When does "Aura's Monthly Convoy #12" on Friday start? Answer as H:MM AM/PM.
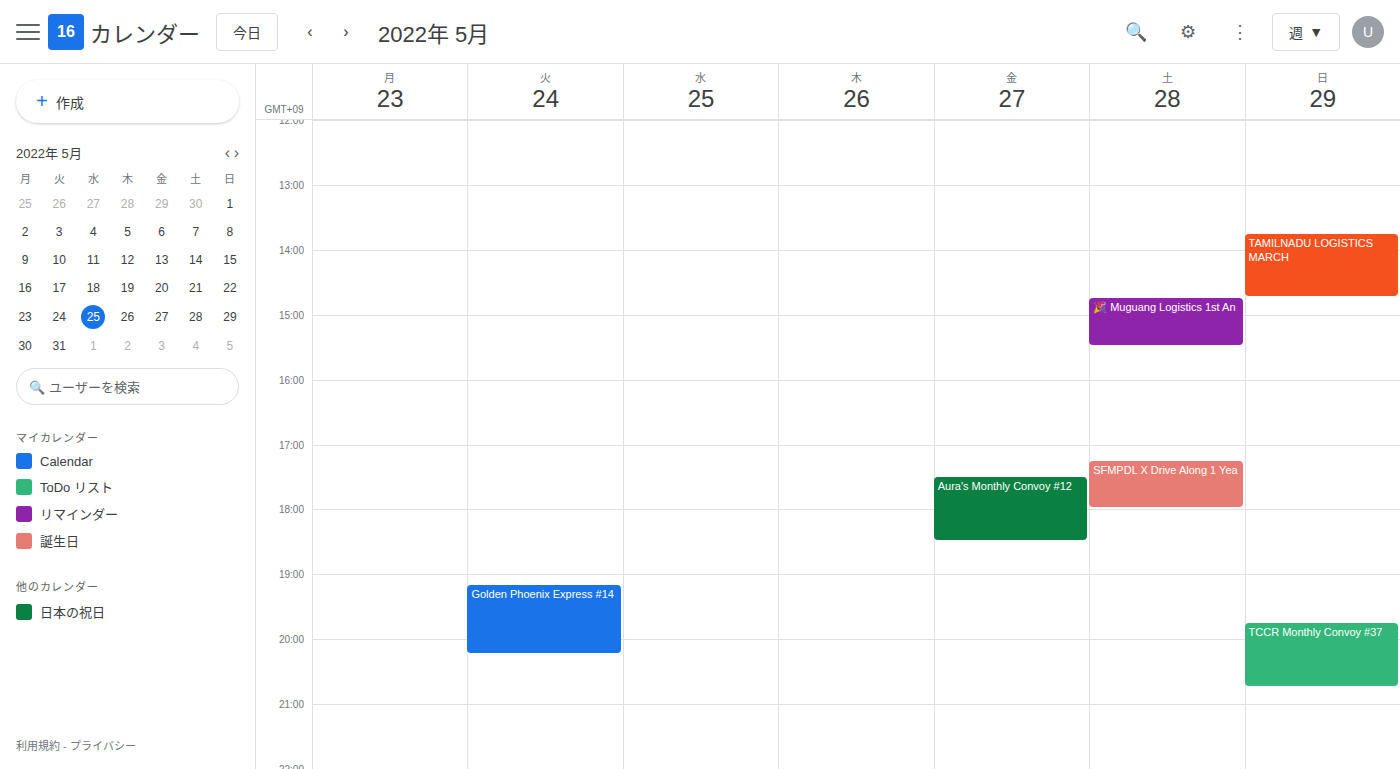
5:30 PM